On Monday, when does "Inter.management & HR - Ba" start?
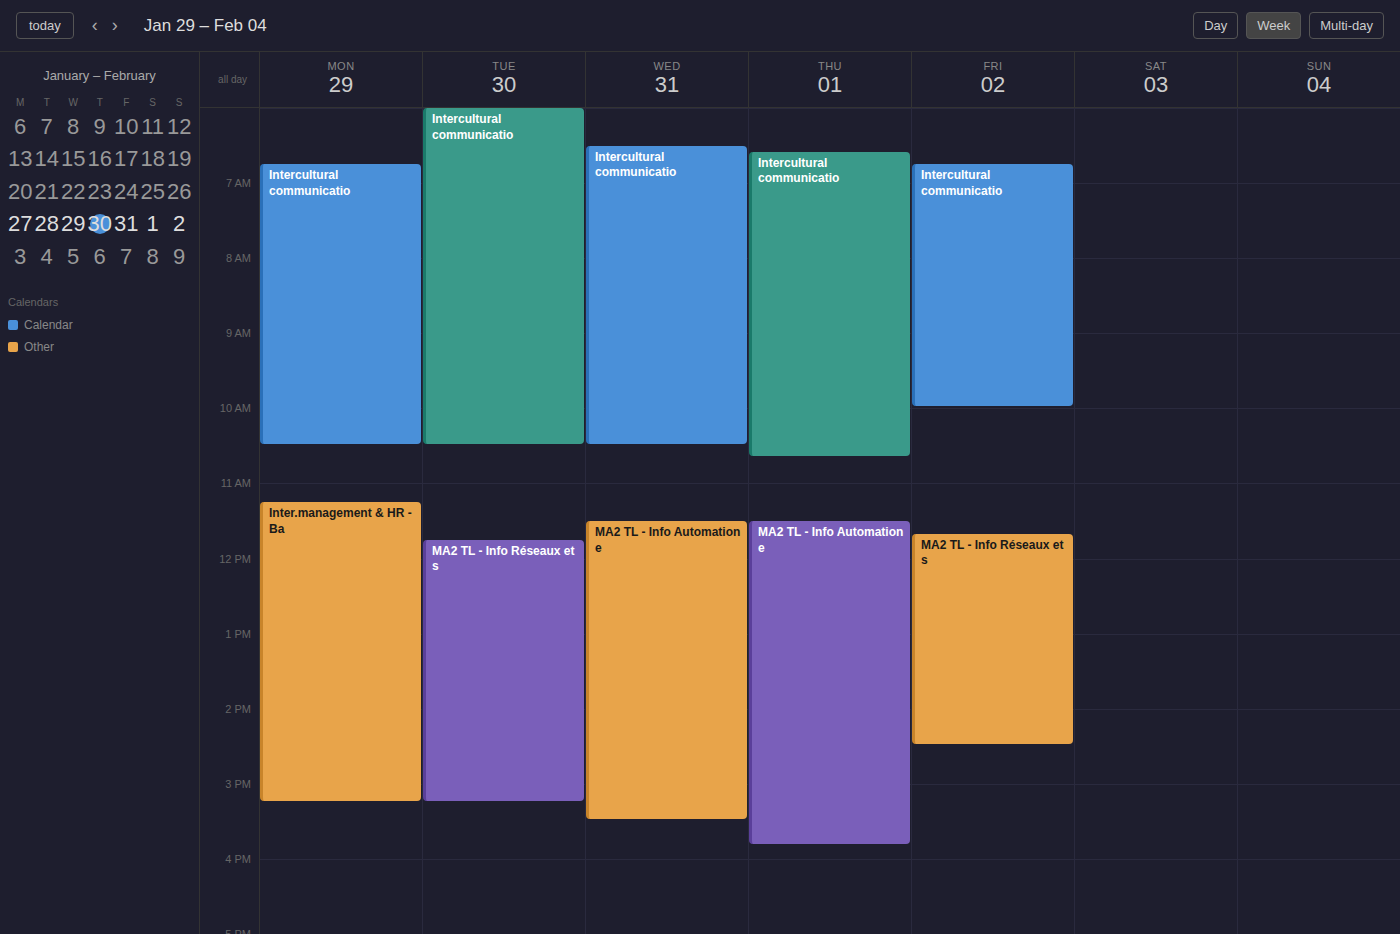
11:15 AM